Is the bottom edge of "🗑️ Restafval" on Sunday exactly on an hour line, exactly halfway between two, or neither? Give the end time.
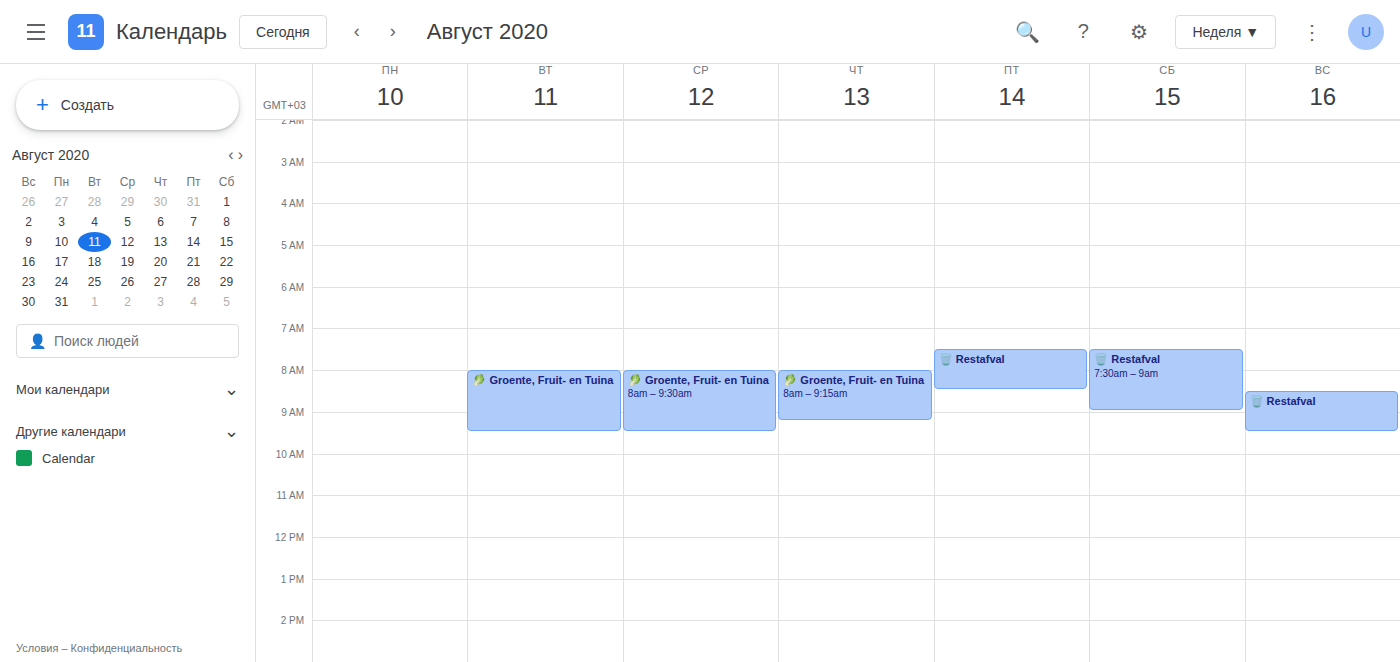
9:30 AM -- halfway between the 9 AM and 10 AM lines.